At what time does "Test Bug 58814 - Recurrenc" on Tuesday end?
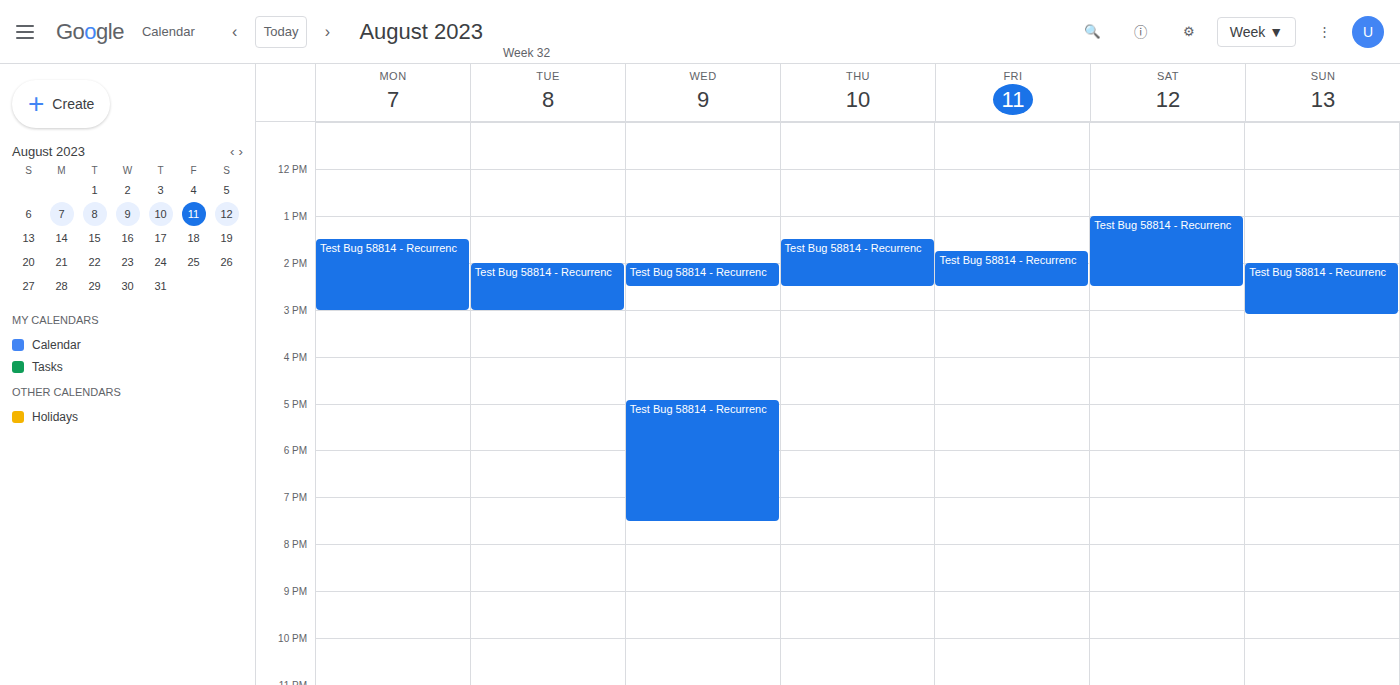
3:00 PM